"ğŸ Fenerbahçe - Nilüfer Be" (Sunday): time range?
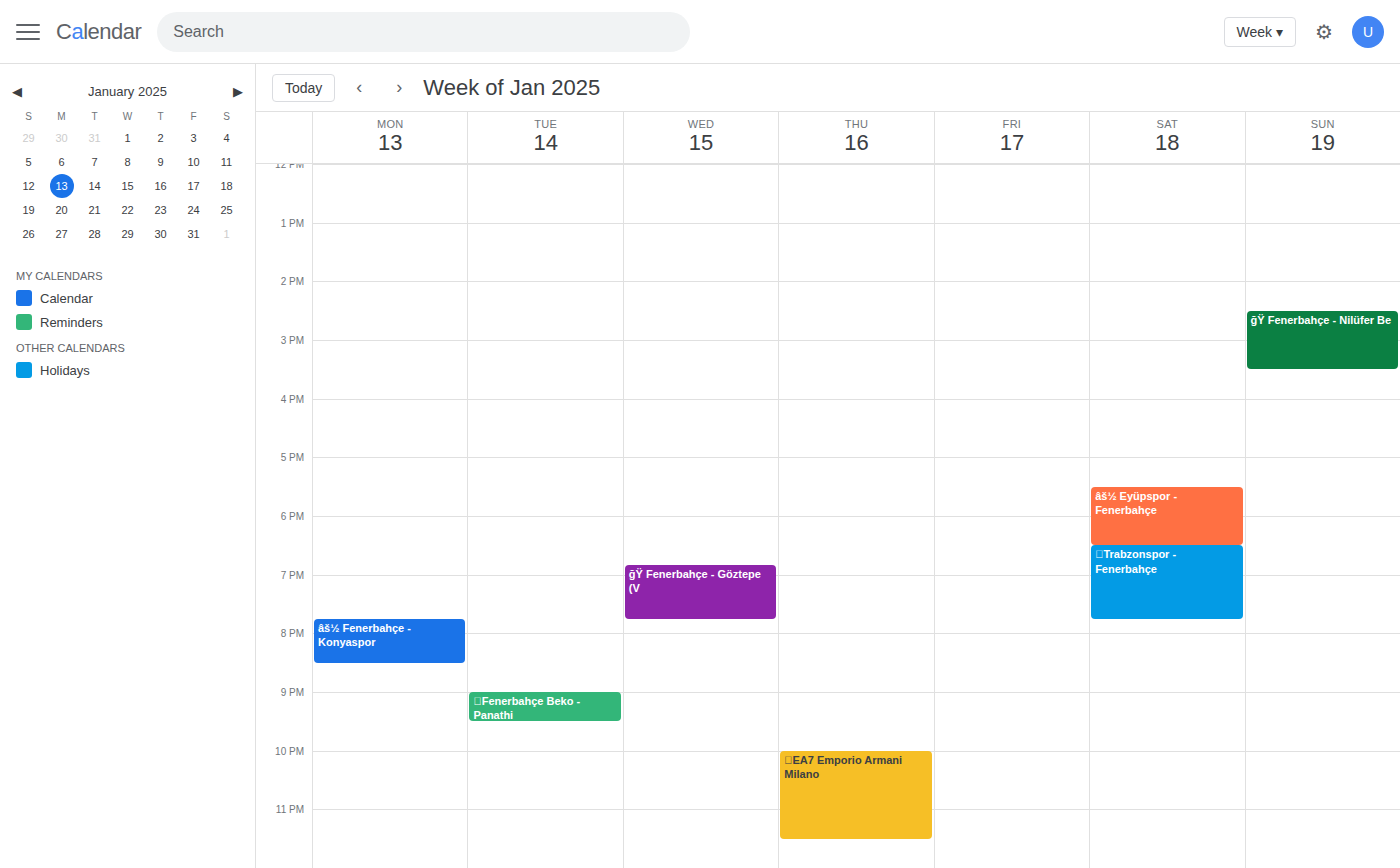
2:30 PM to 3:30 PM